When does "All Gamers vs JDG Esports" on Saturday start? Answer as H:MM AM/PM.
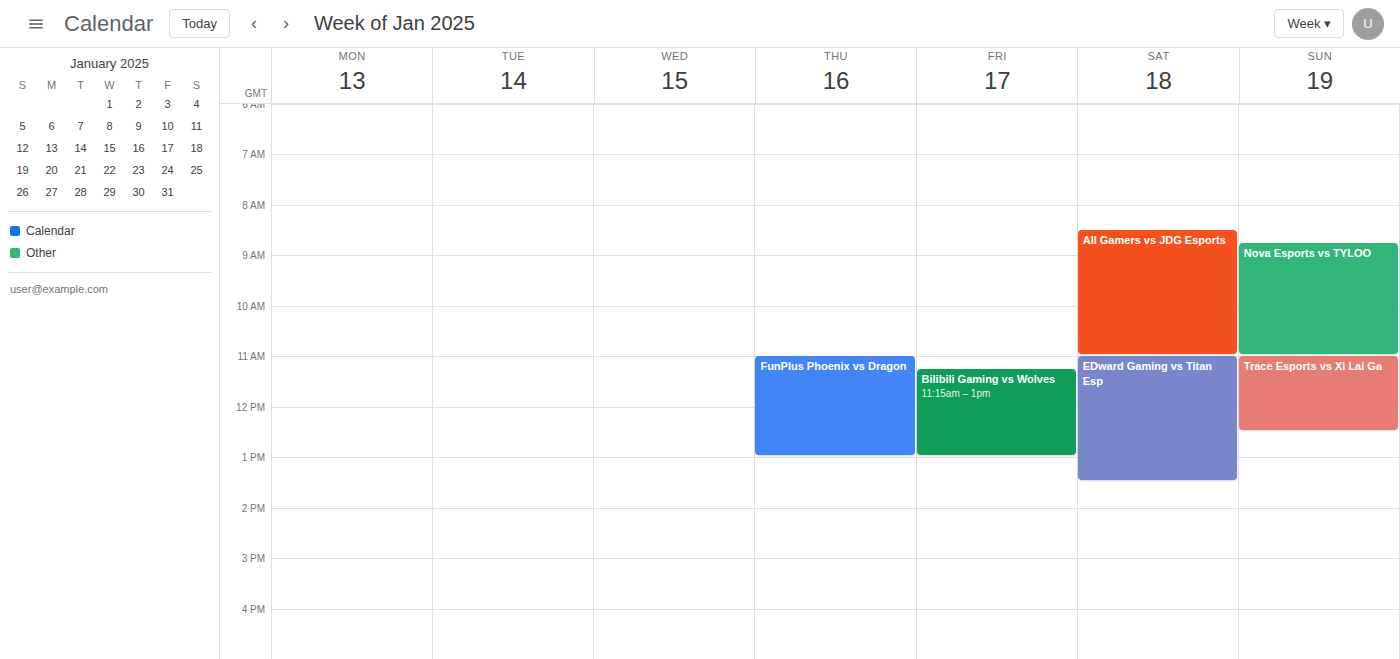
8:30 AM